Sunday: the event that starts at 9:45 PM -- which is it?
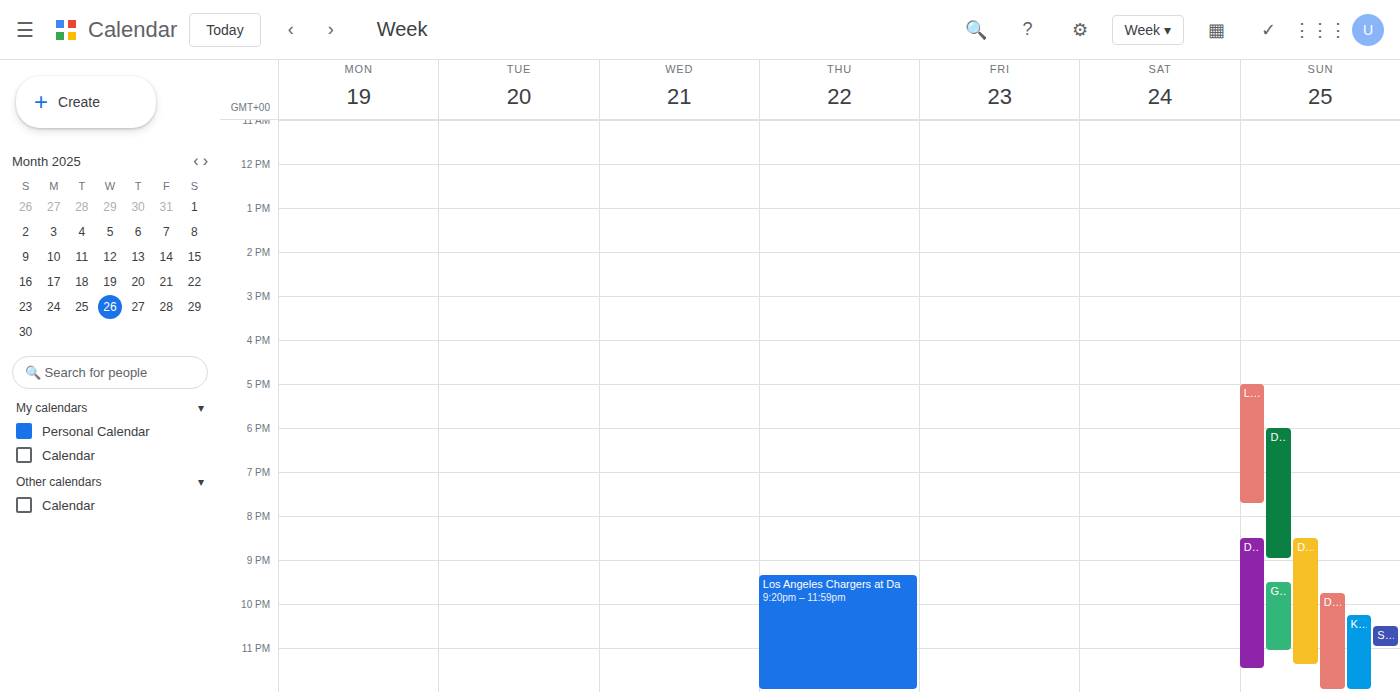
"Dallas Cowboys at Atlanta"